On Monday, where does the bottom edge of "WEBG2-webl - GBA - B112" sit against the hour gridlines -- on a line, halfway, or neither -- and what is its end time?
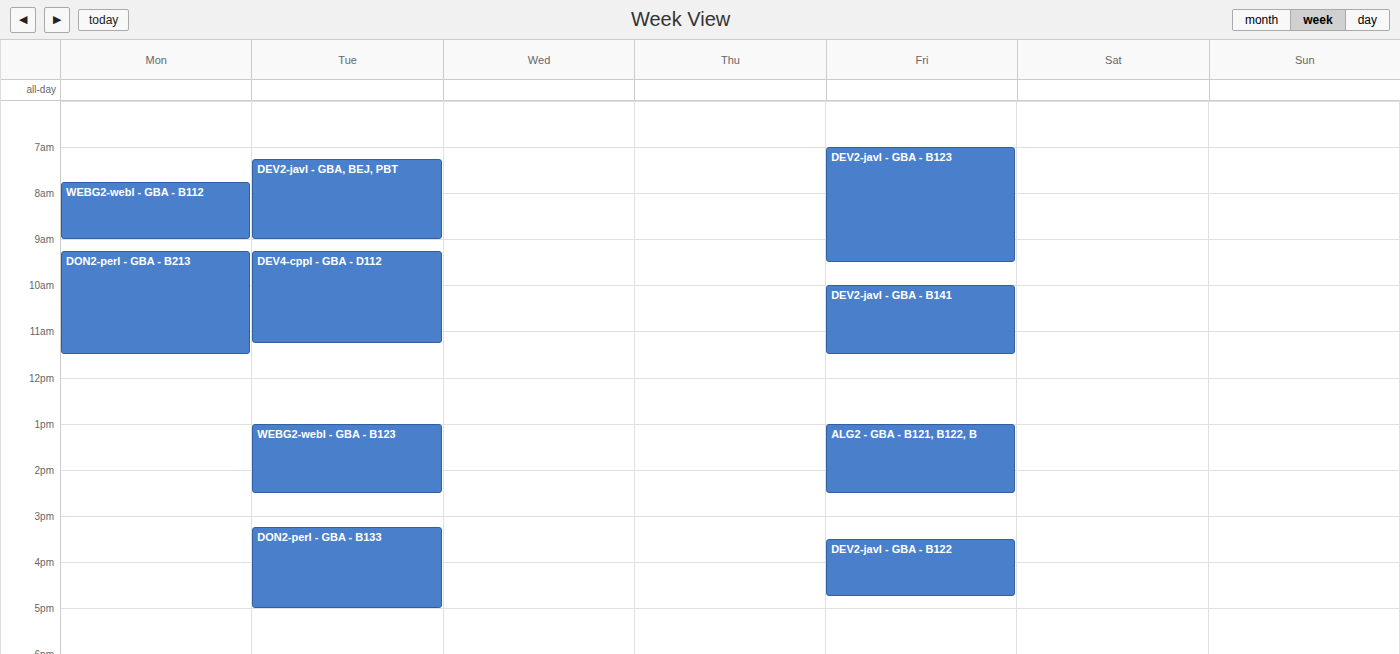
09:00 -- exactly on the 09:00 line.